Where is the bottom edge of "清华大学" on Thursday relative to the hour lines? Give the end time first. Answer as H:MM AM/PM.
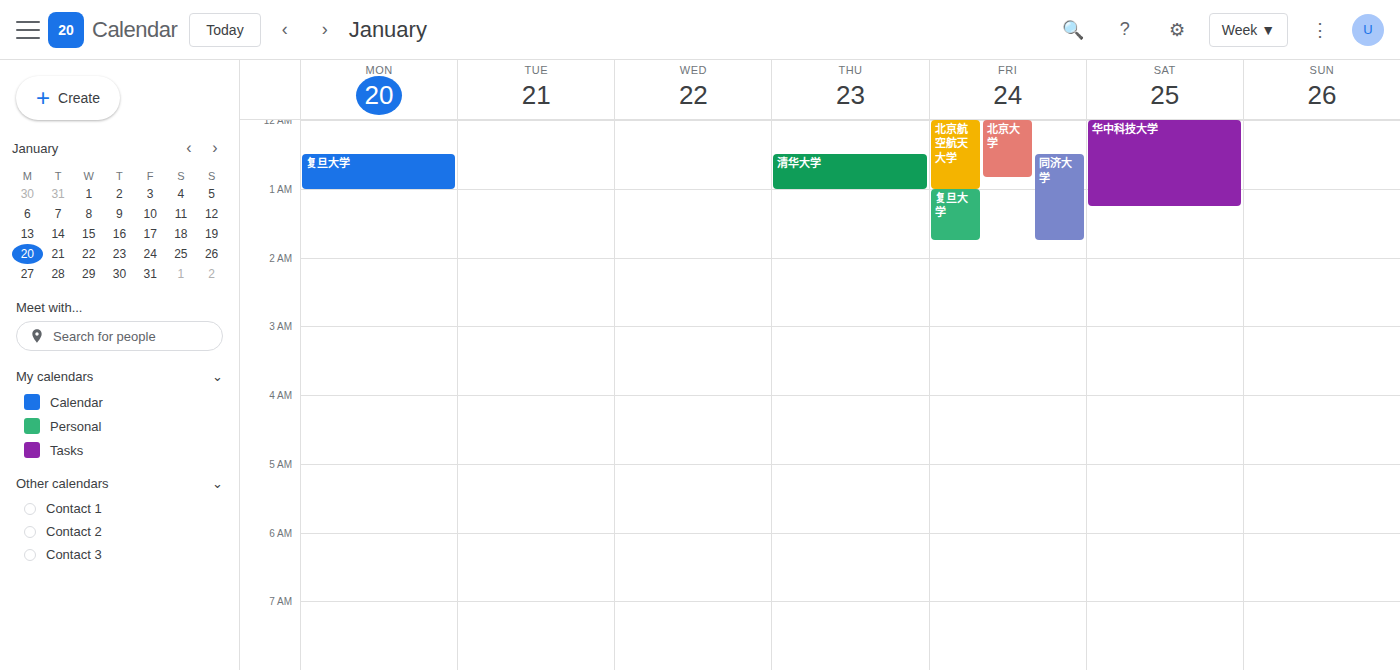
1:00 AM -- exactly on the 1 AM line.